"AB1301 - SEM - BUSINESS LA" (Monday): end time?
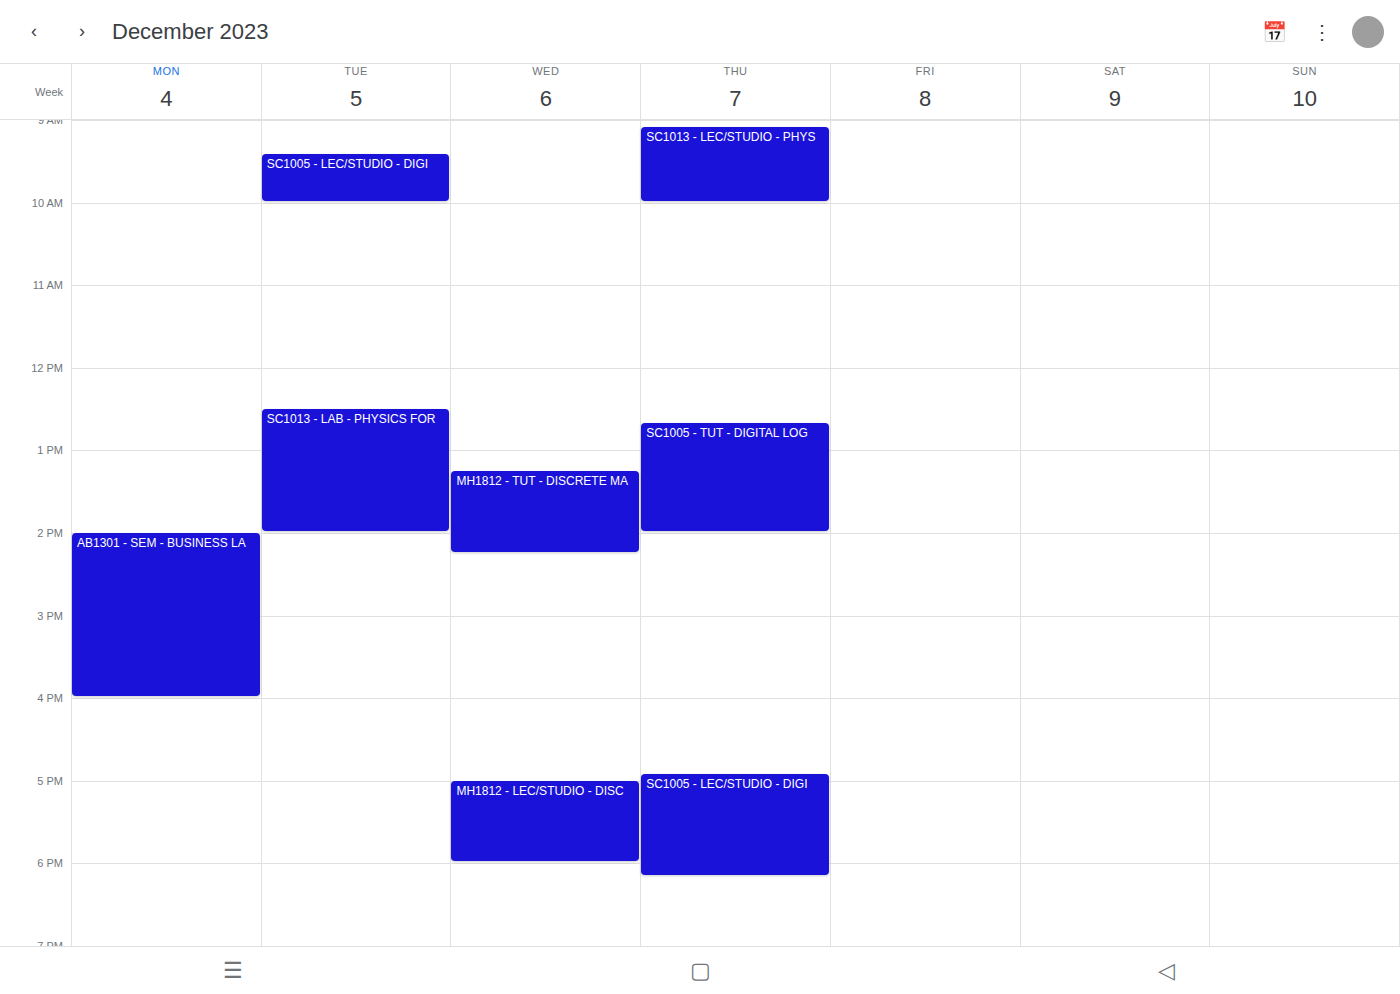
4:00 PM